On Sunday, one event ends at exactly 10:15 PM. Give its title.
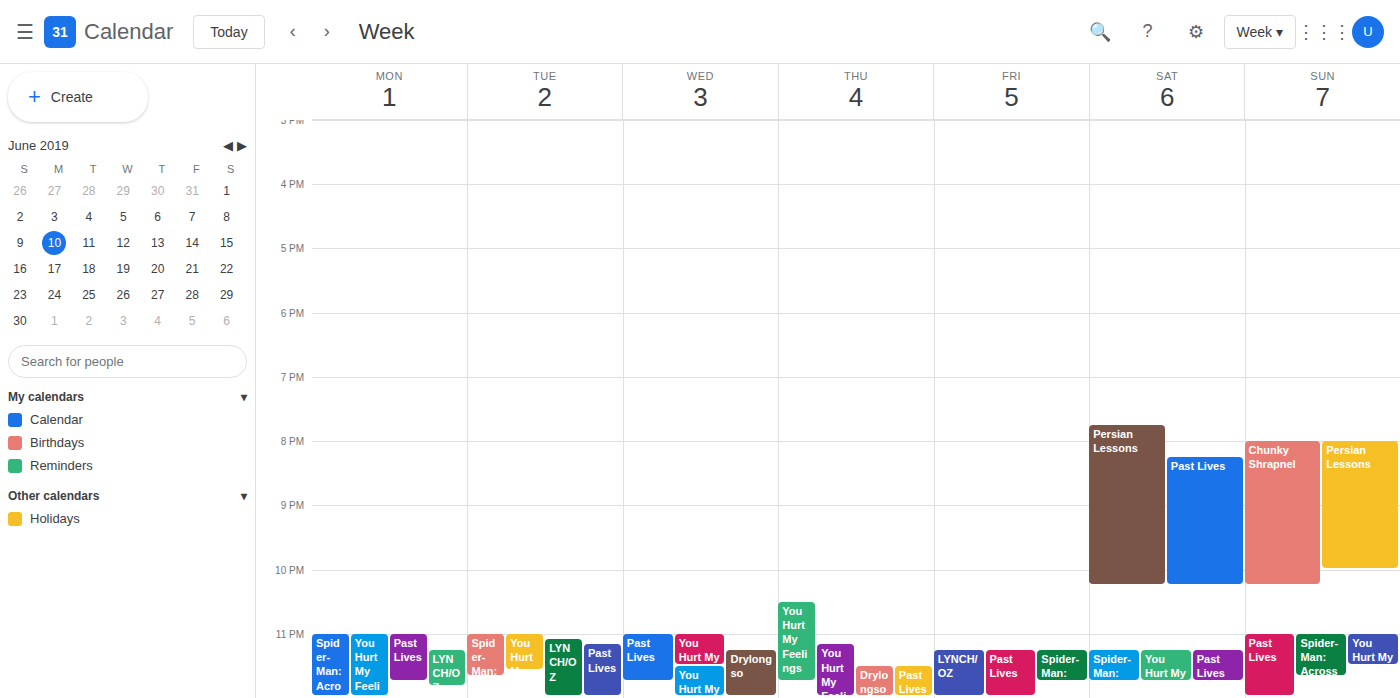
"Chunky Shrapnel"